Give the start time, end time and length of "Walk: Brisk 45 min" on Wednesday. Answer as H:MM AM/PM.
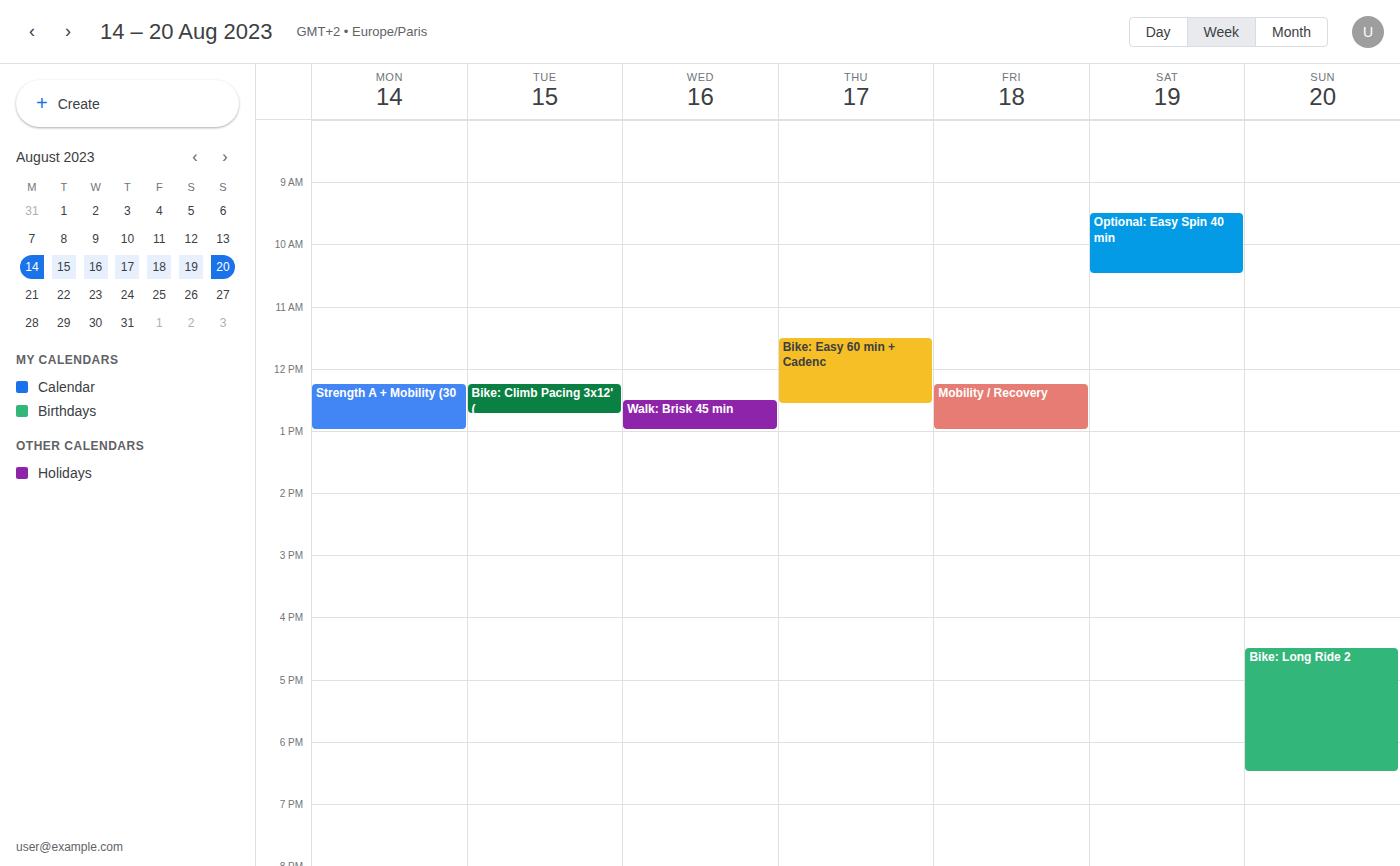
12:30 PM to 1:00 PM, 30 minutes